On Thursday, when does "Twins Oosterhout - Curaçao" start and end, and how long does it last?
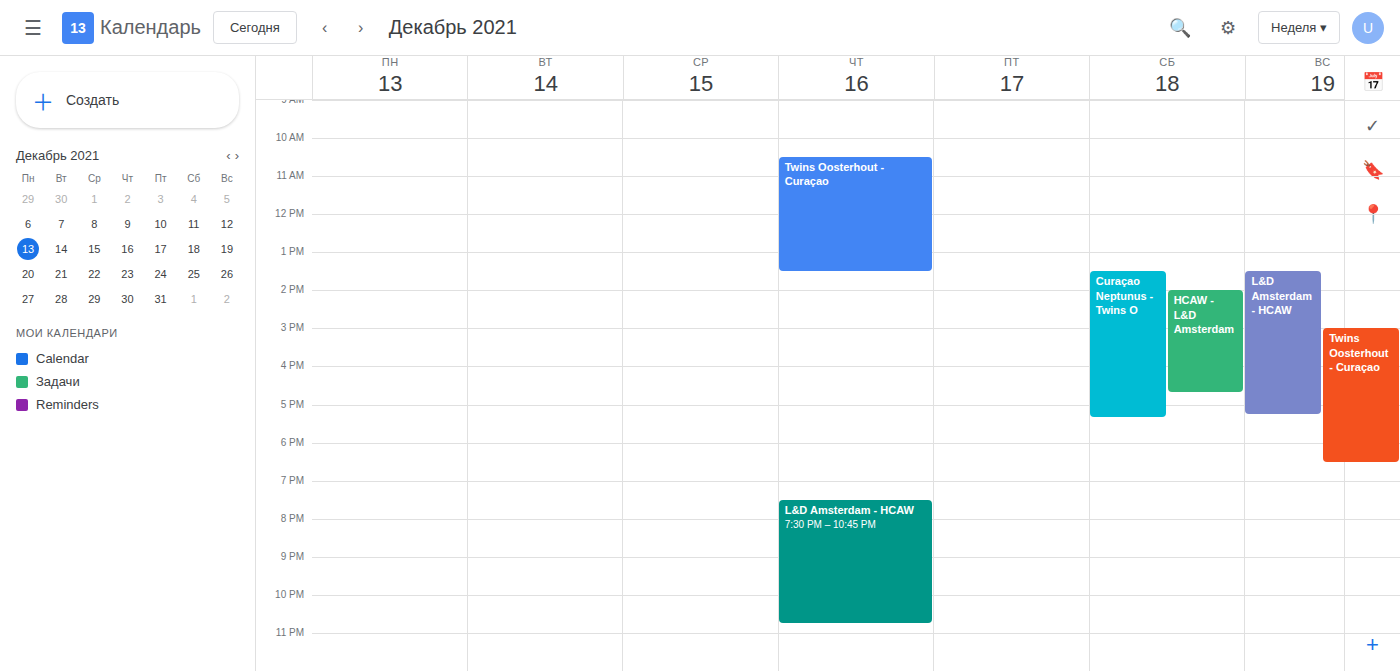
10:30 AM to 1:30 PM, 3 hours